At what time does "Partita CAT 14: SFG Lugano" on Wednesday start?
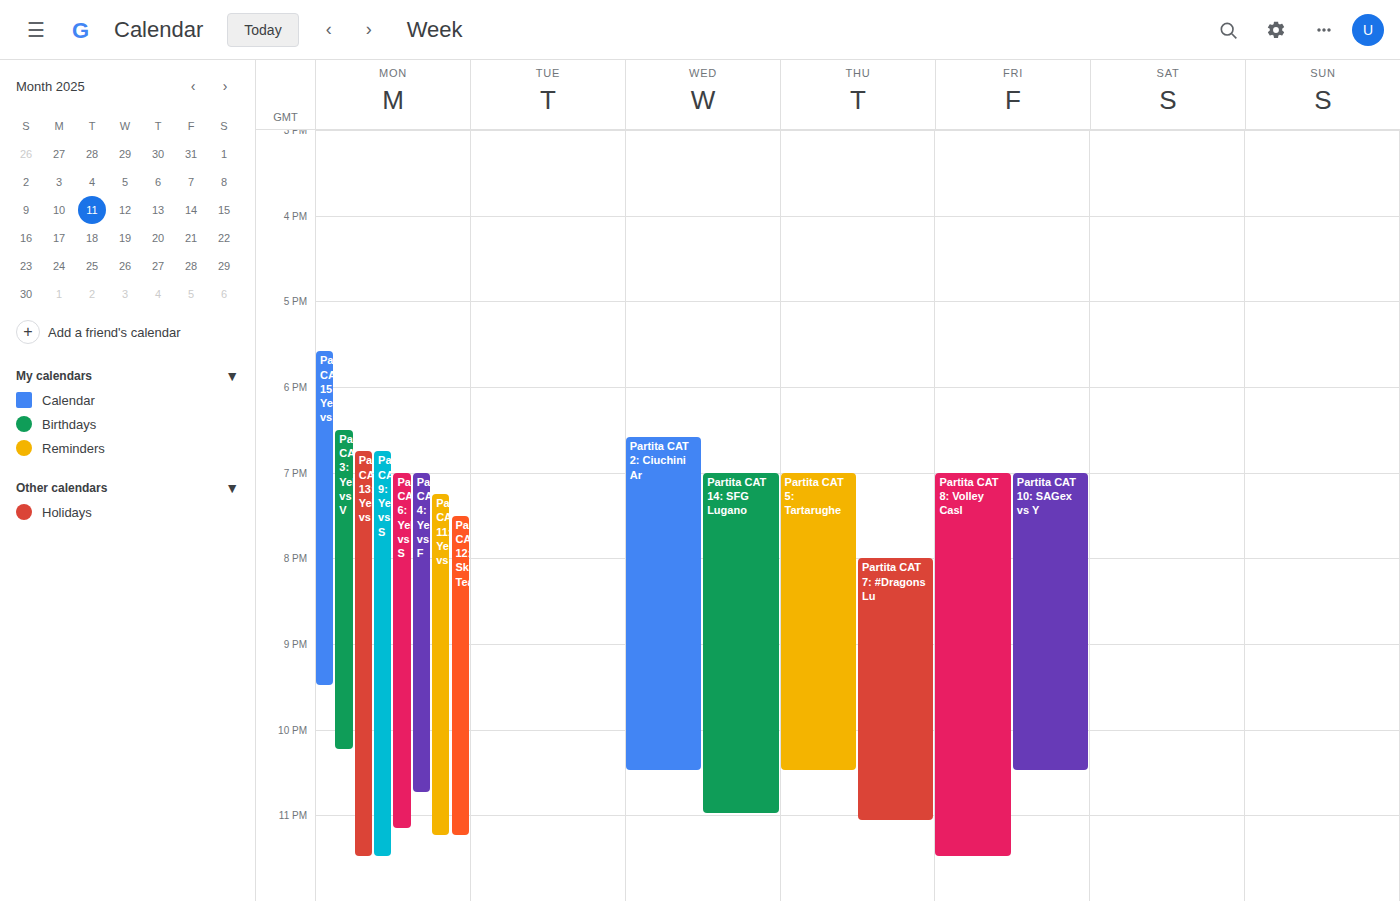
7:00 PM